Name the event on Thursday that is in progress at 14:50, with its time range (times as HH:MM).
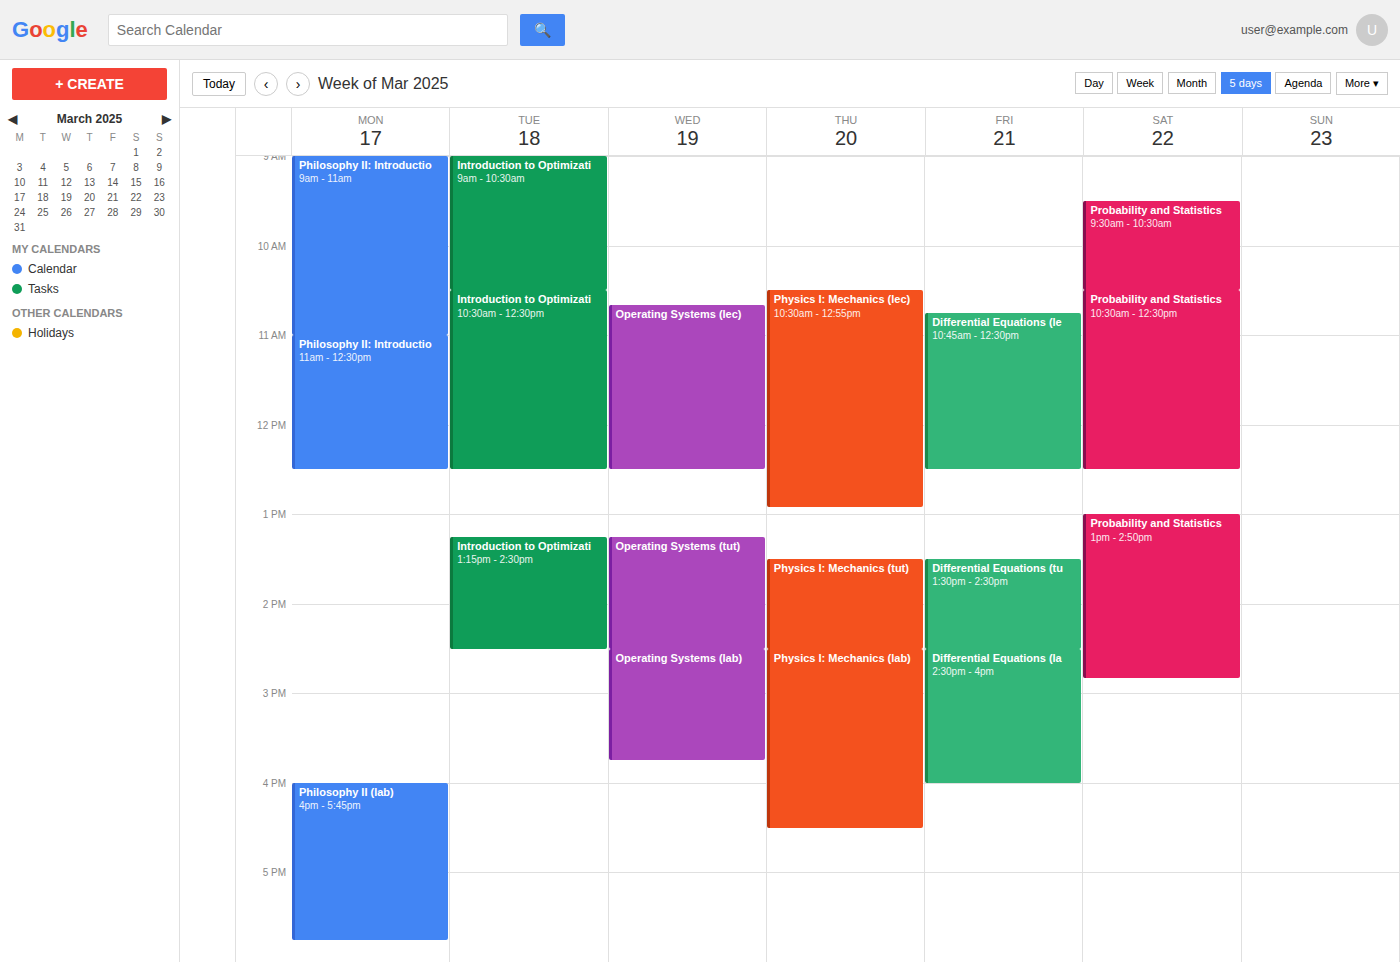
"Physics I: Mechanics (lab)", 14:30 to 16:30